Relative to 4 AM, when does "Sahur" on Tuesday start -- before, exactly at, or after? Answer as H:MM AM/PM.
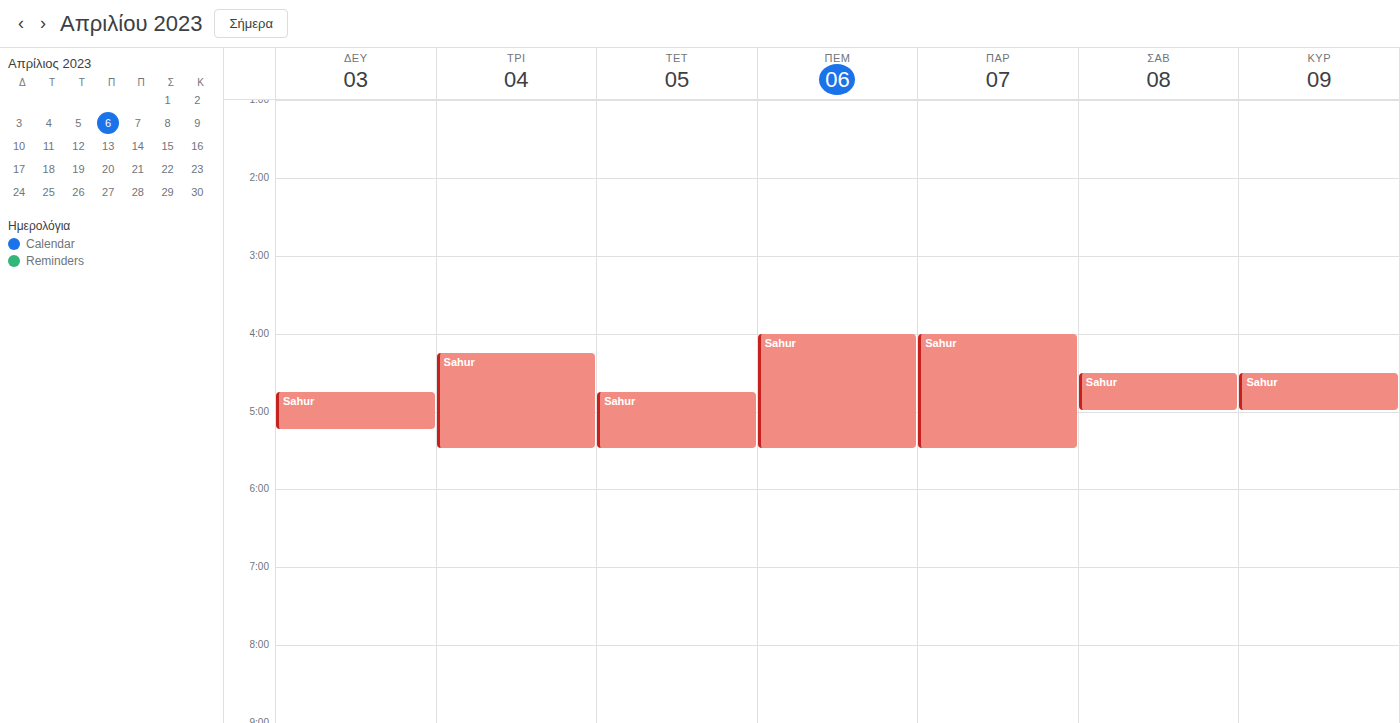
4:15 AM -- after 4 AM, 15 minutes below the 4 AM line.